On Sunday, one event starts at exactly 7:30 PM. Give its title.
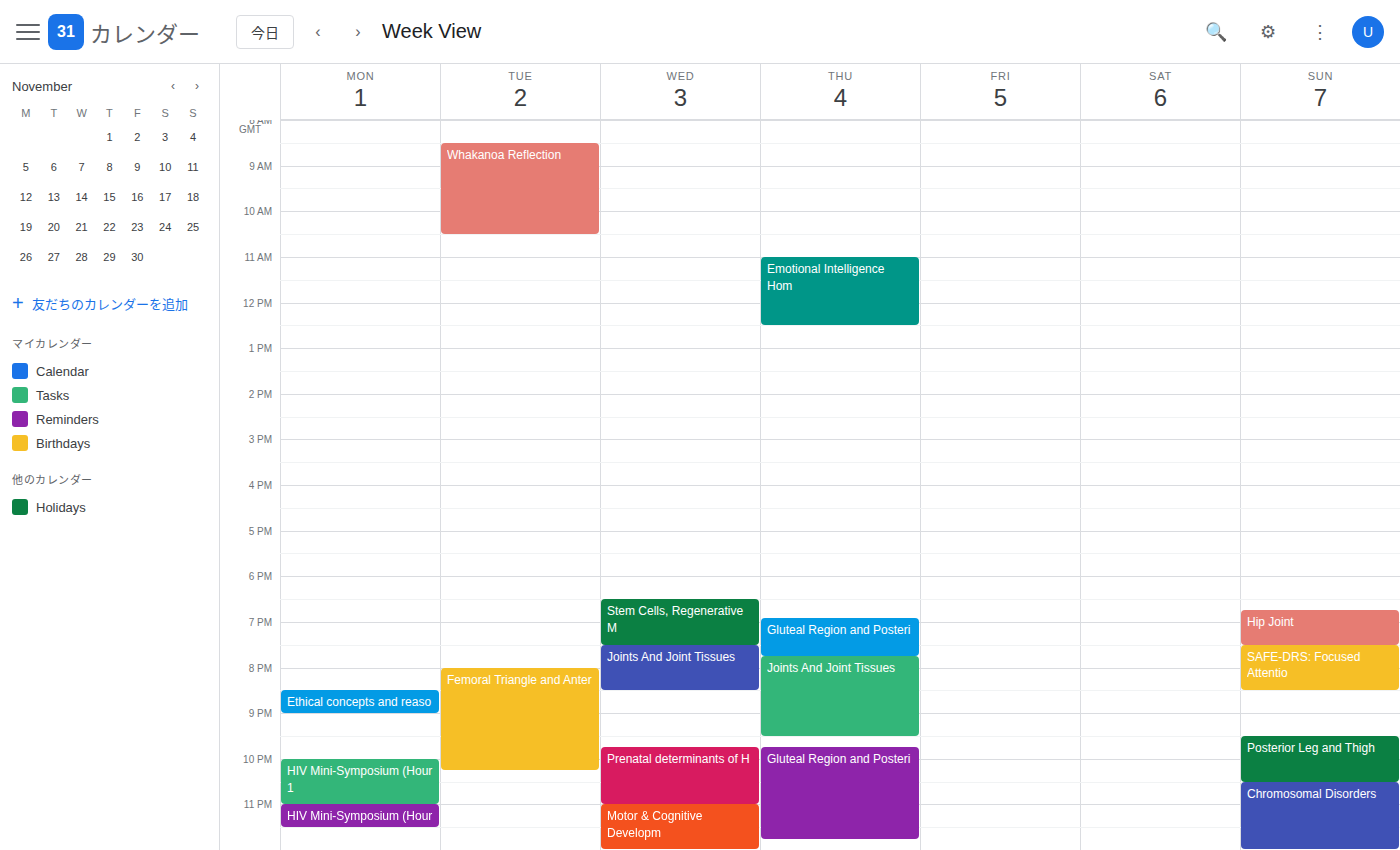
"SAFE-DRS: Focused Attentio"